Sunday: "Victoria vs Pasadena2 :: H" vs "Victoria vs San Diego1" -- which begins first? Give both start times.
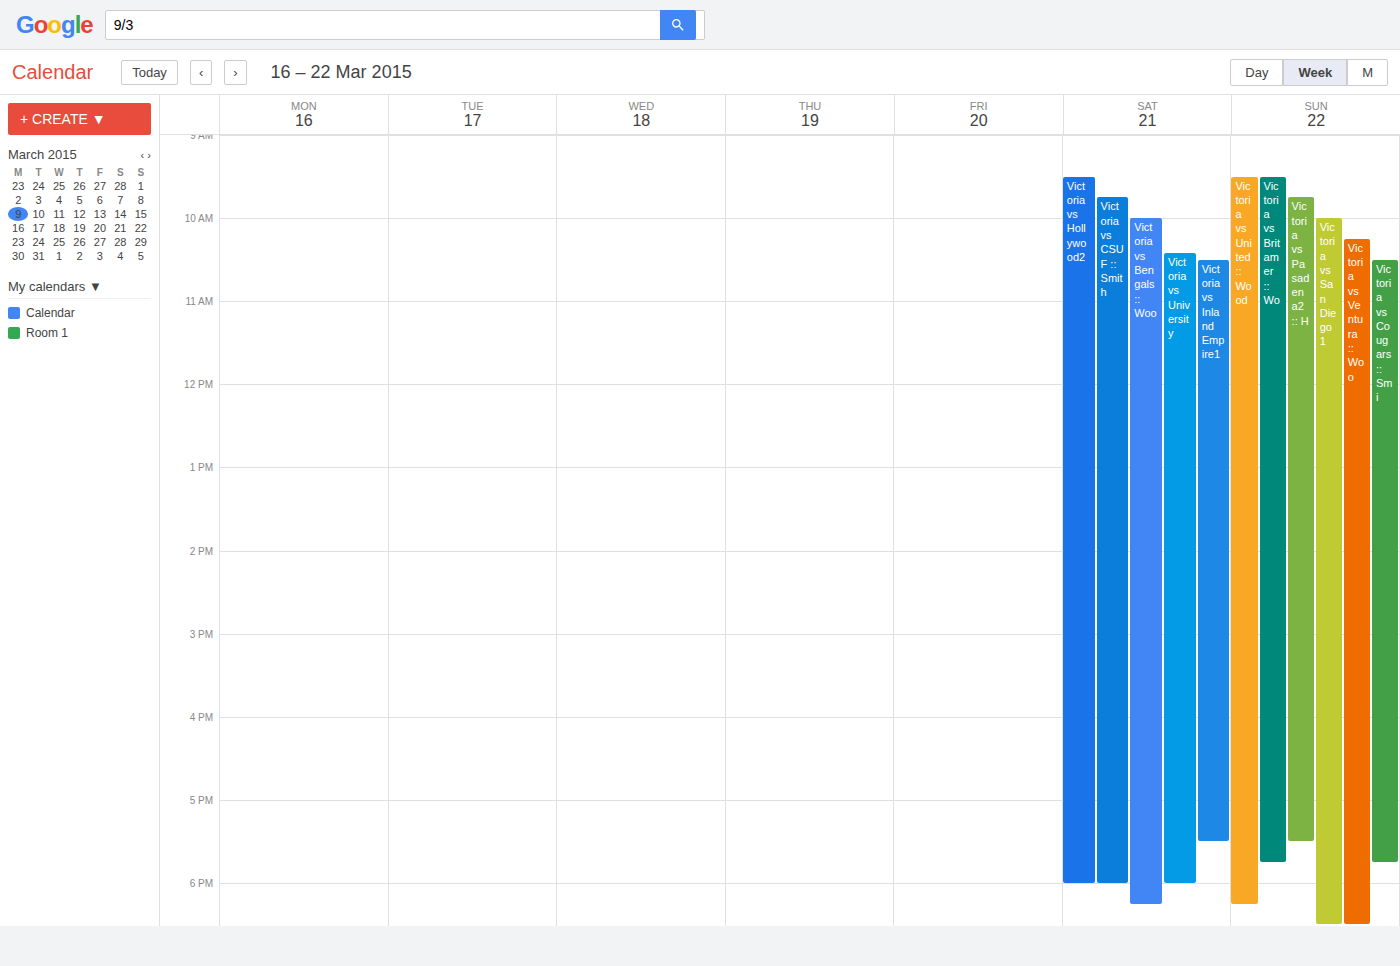
"Victoria vs Pasadena2 :: H" 9:45 AM; "Victoria vs San Diego1" 10:00 AM.